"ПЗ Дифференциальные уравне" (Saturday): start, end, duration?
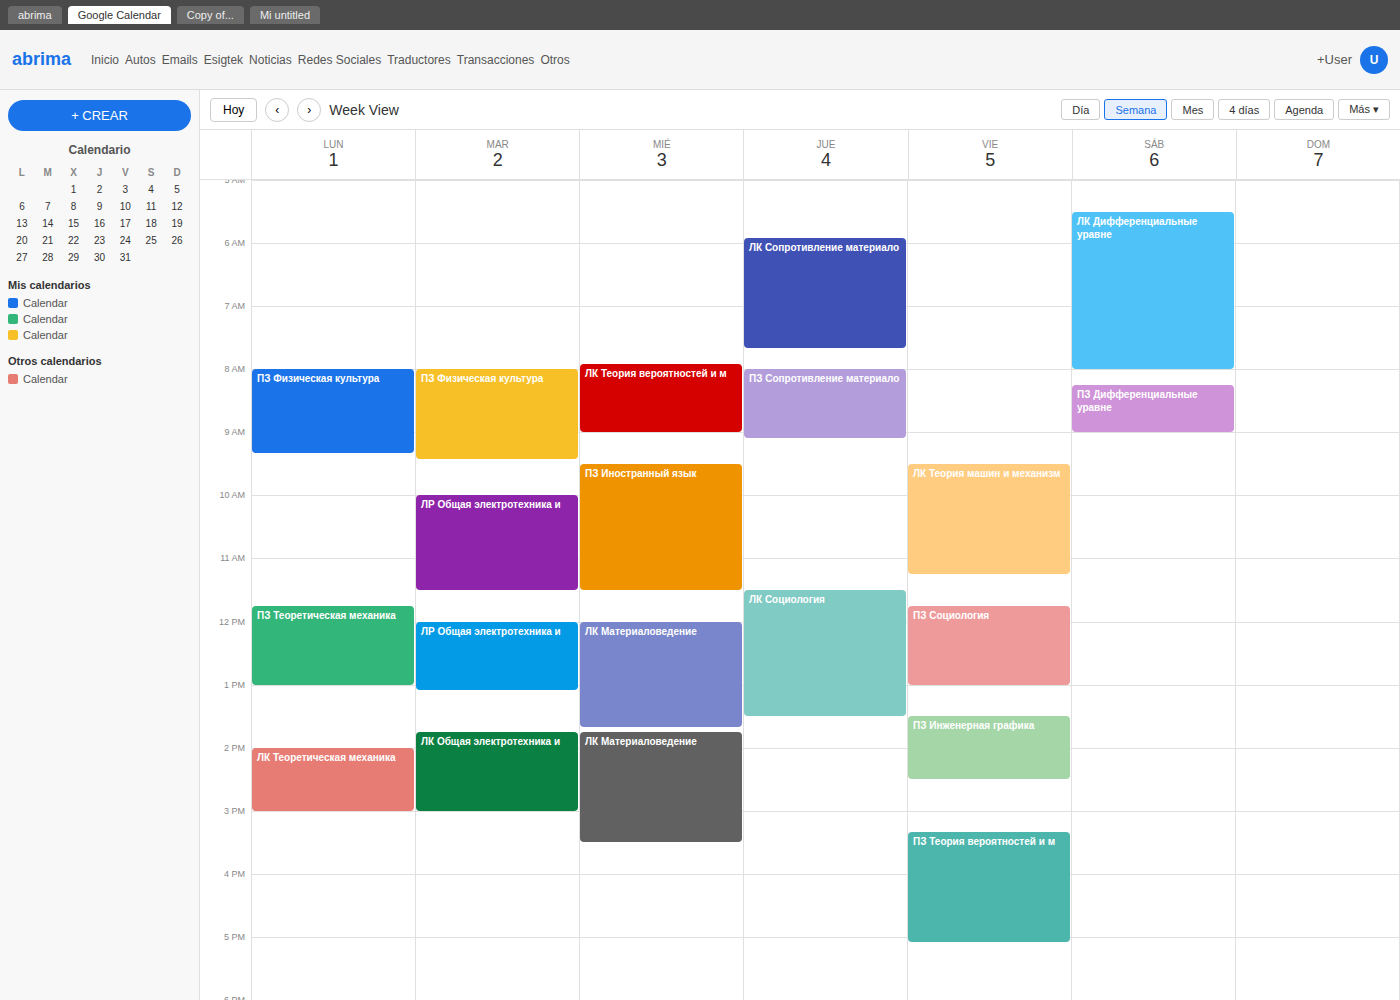
8:15 AM to 9:00 AM, 45 minutes